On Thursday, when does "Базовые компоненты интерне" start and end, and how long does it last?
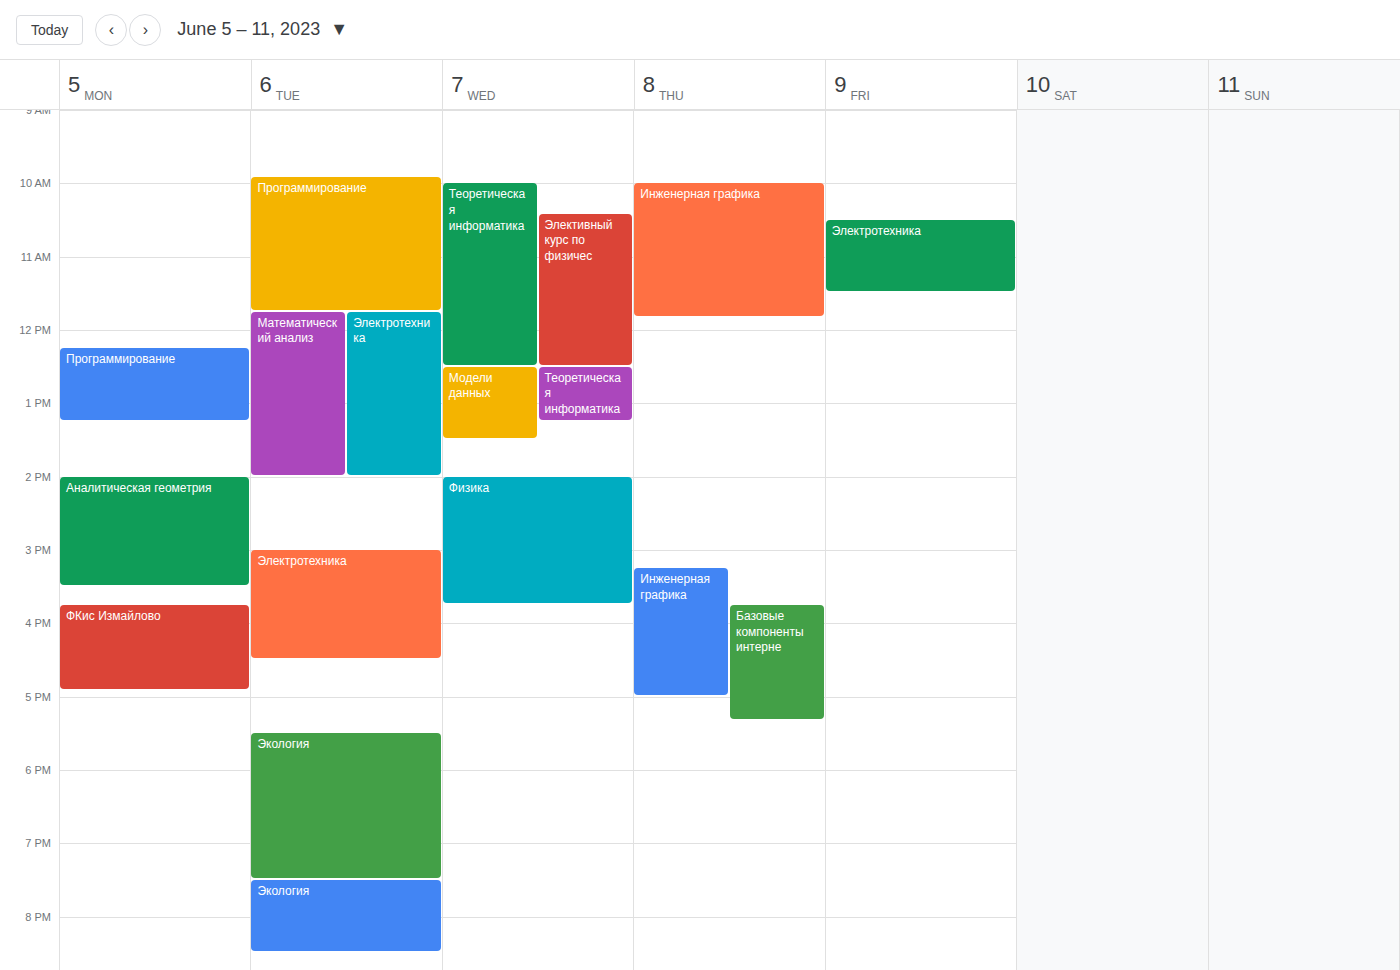
15:45 to 17:20, 1 hour 35 minutes